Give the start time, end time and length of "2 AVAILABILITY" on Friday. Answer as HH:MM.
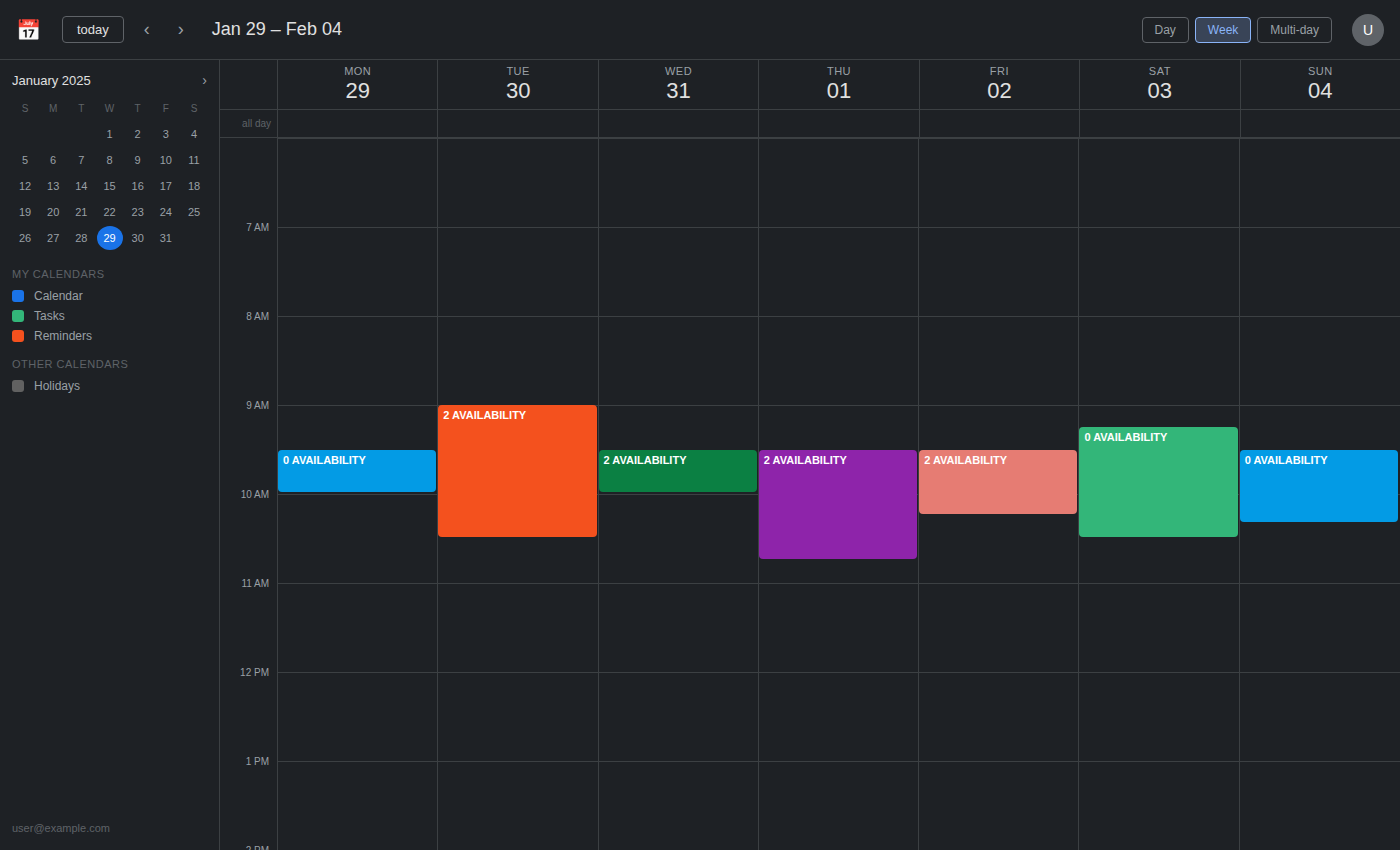
09:30 to 10:15, 45 minutes